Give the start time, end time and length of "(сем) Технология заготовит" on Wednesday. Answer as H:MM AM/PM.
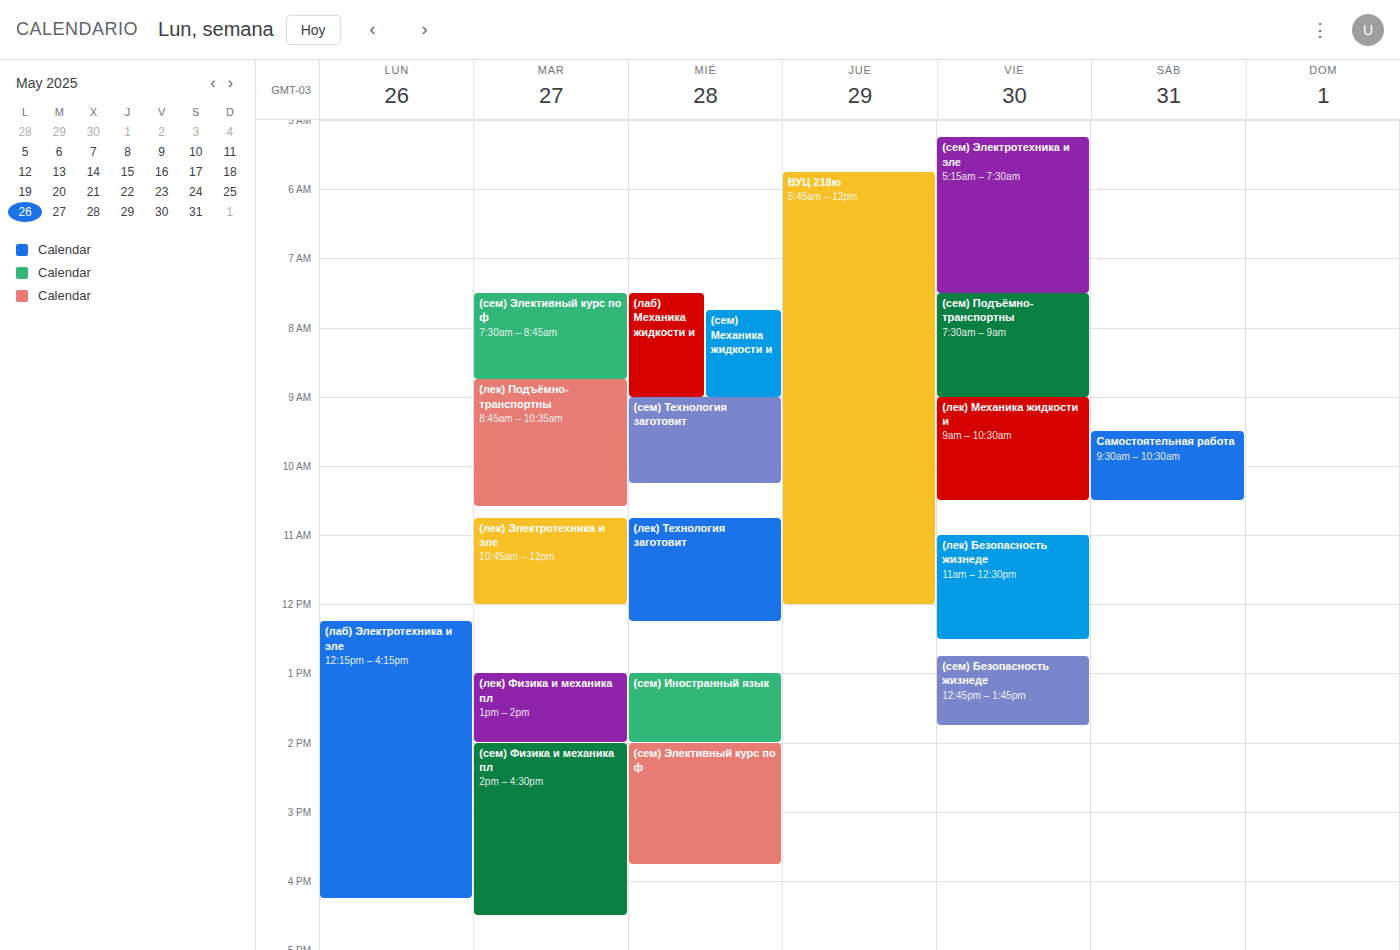
9:00 AM to 10:15 AM, 1 hour 15 minutes